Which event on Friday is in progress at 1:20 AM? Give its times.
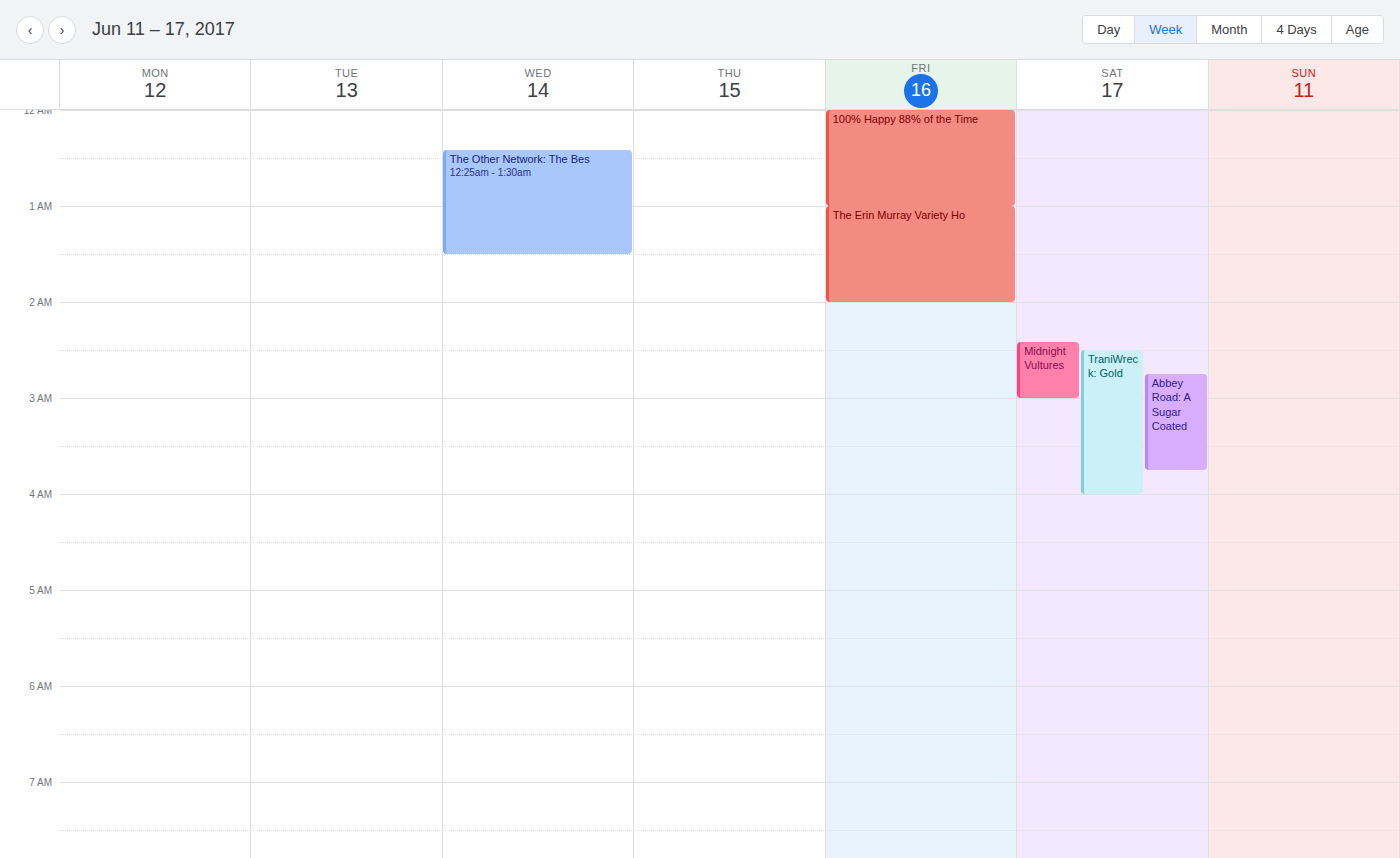
"The Erin Murray Variety Ho", 1:00 AM to 2:00 AM